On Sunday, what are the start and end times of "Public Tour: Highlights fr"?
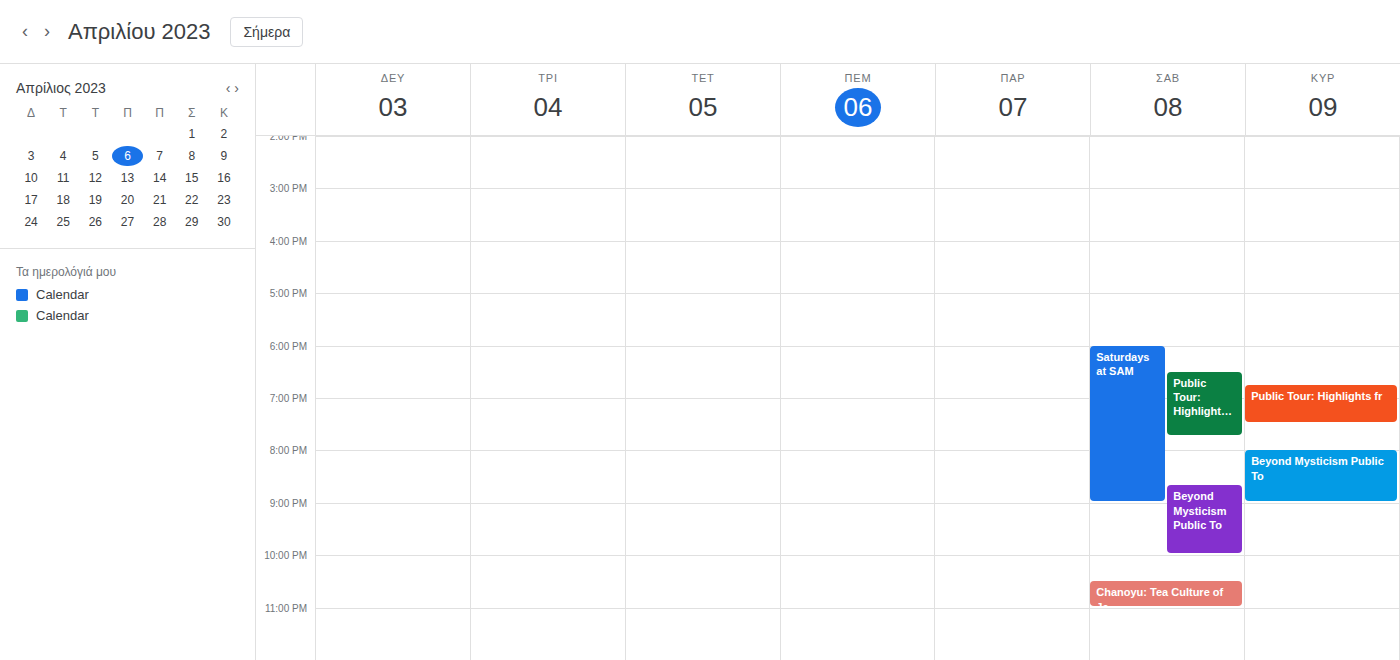
6:45 PM to 7:30 PM